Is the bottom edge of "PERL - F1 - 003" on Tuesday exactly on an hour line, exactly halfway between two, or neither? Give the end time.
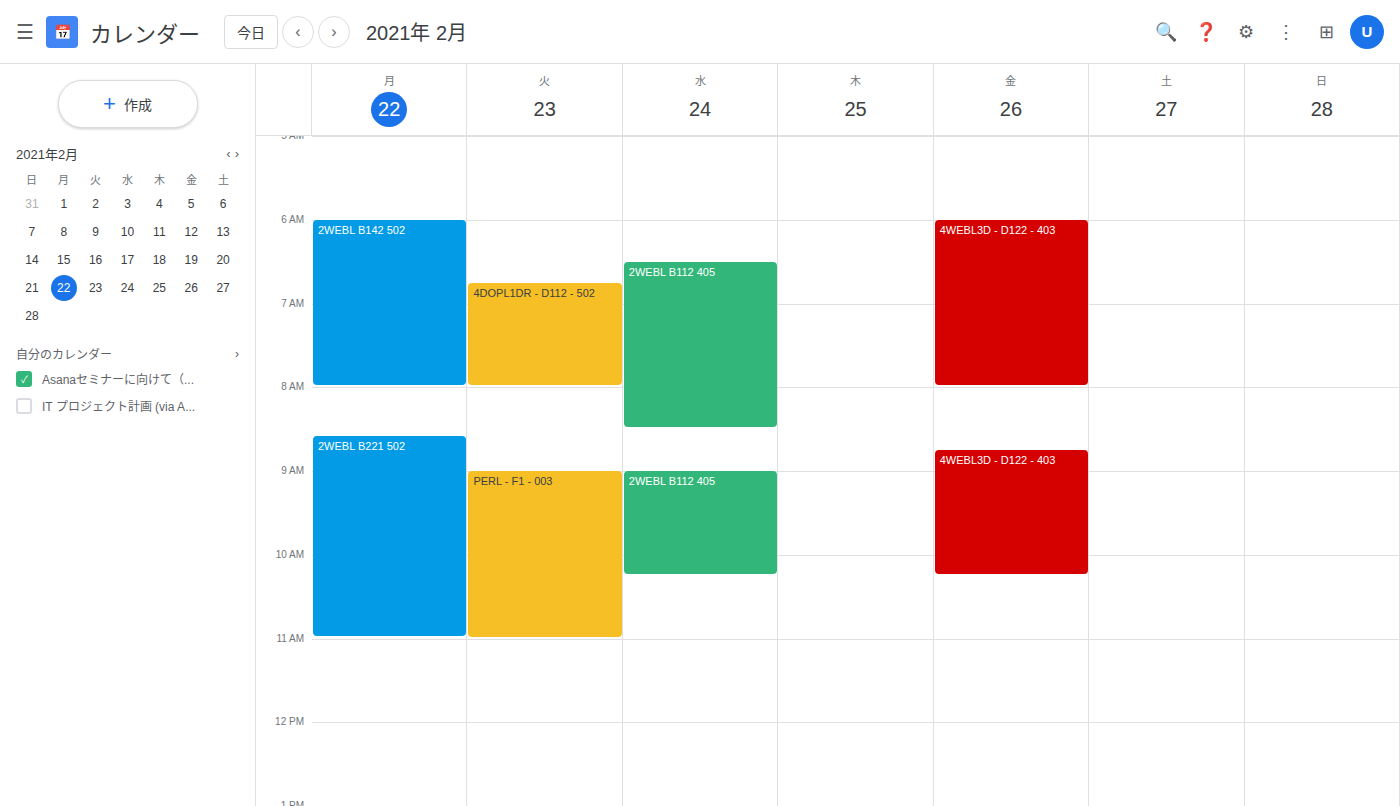
11:00 AM -- exactly on the 11 AM line.